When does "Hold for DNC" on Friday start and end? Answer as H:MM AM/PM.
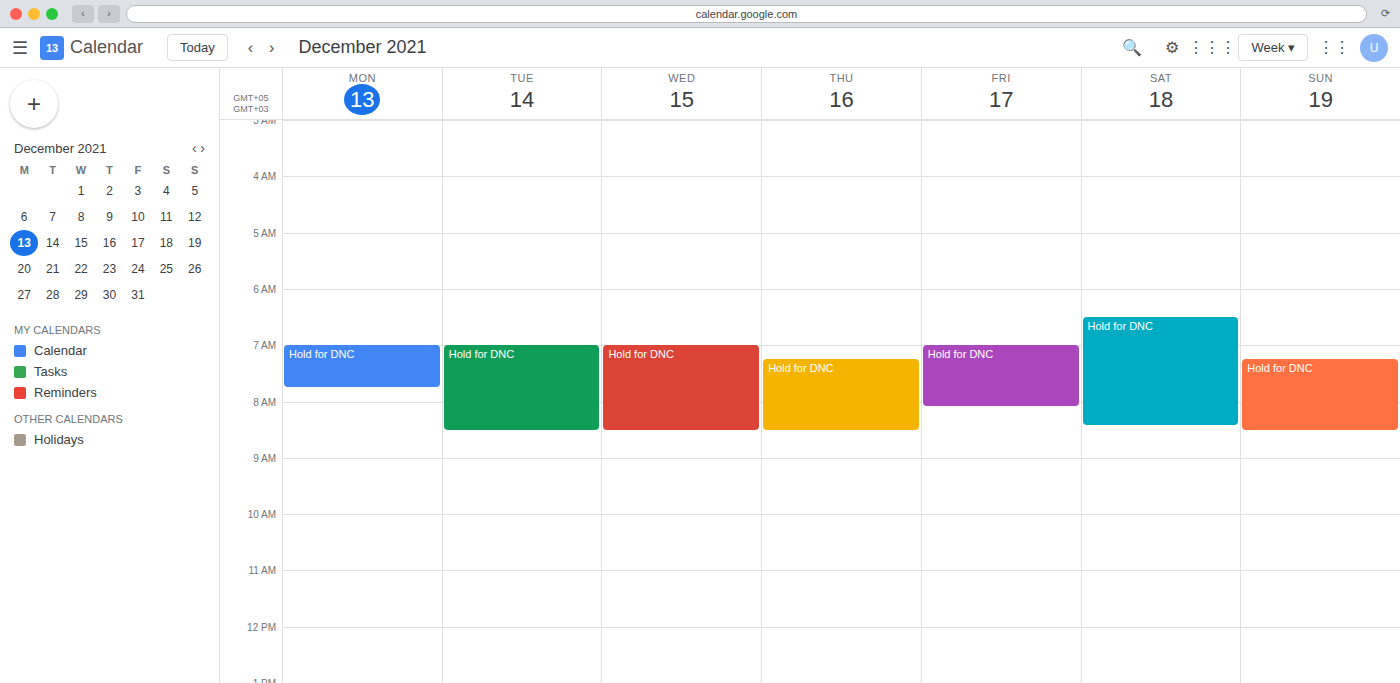
7:00 AM to 8:05 AM